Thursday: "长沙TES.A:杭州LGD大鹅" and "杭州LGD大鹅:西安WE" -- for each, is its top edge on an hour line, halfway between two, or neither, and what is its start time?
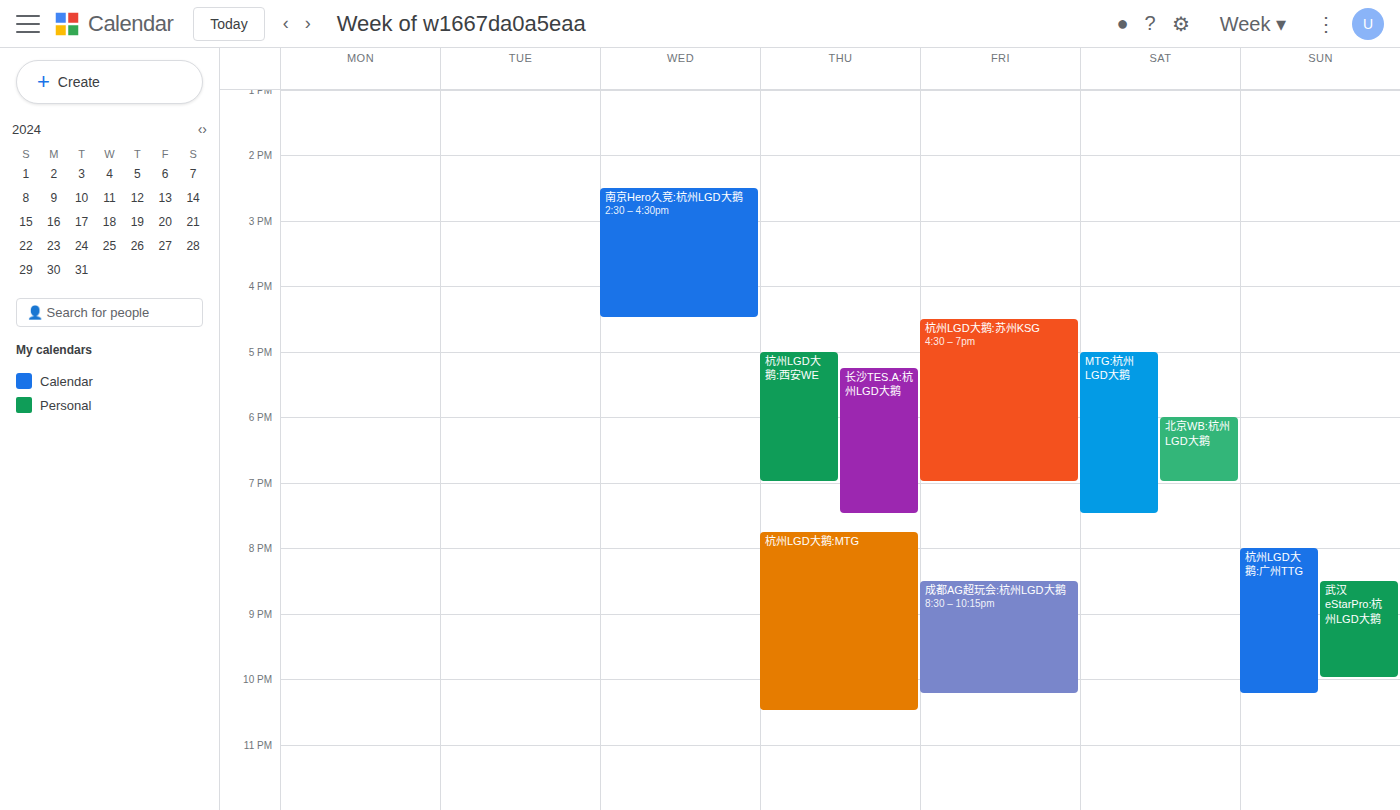
"长沙TES.A:杭州LGD大鹅": 5:15 PM, neither: a quarter of the way from the 5 PM line to the 6 PM line. "杭州LGD大鹅:西安WE": 5:00 PM, exactly on the 5 PM line.